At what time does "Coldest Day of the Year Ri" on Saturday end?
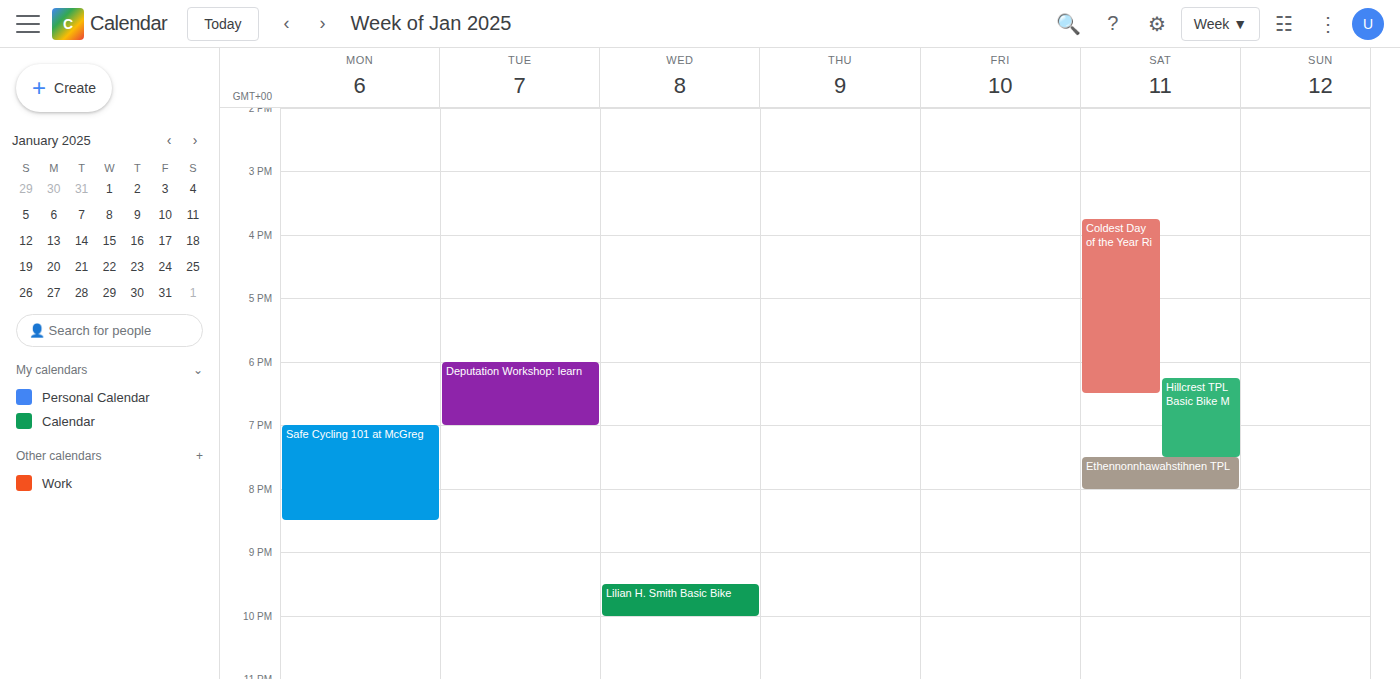
6:30 PM